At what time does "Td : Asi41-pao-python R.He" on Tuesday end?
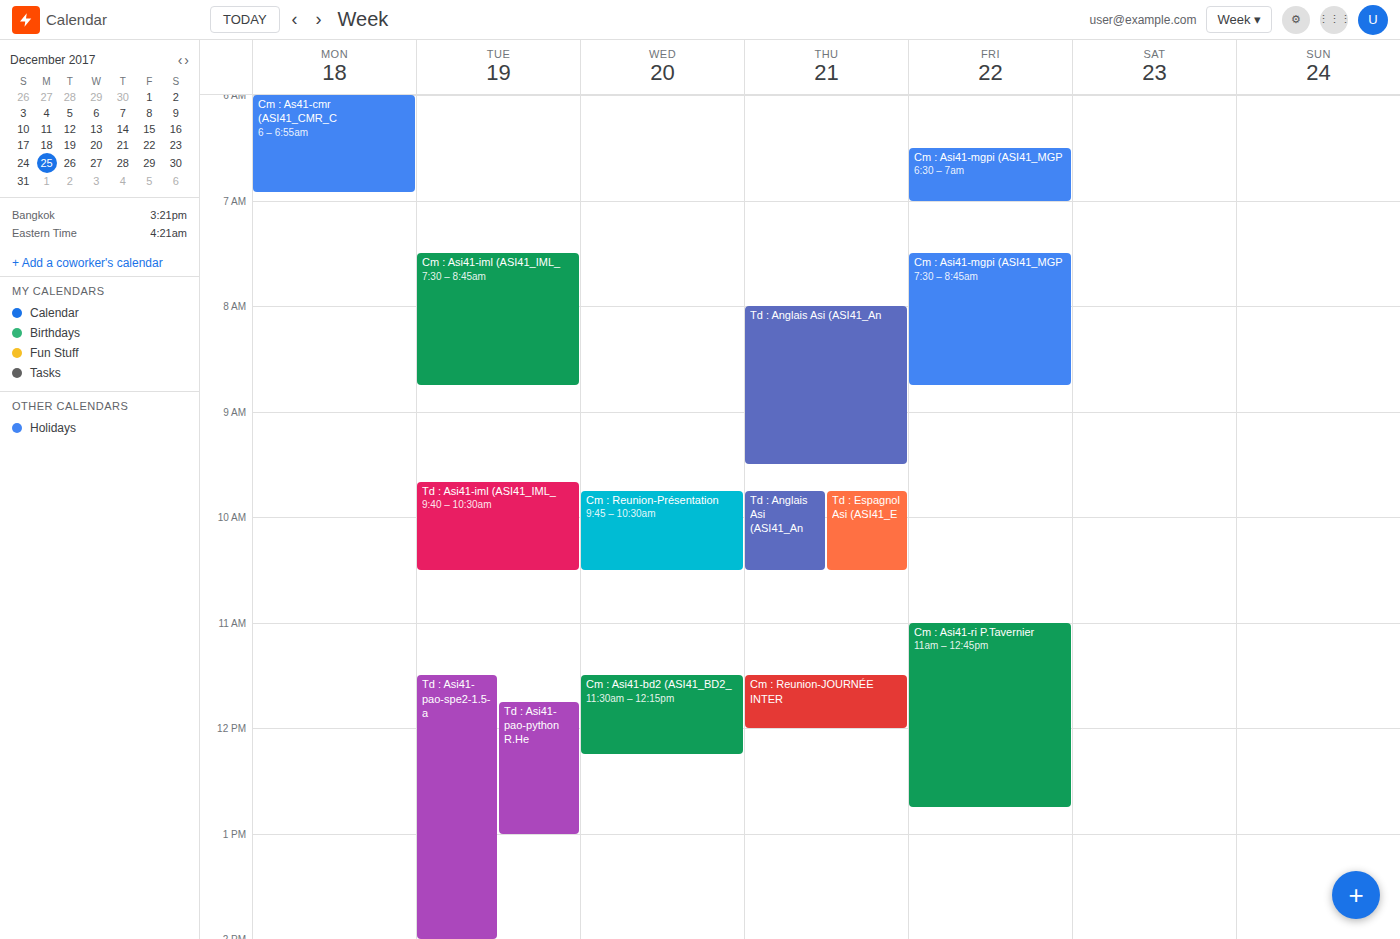
1:00 PM